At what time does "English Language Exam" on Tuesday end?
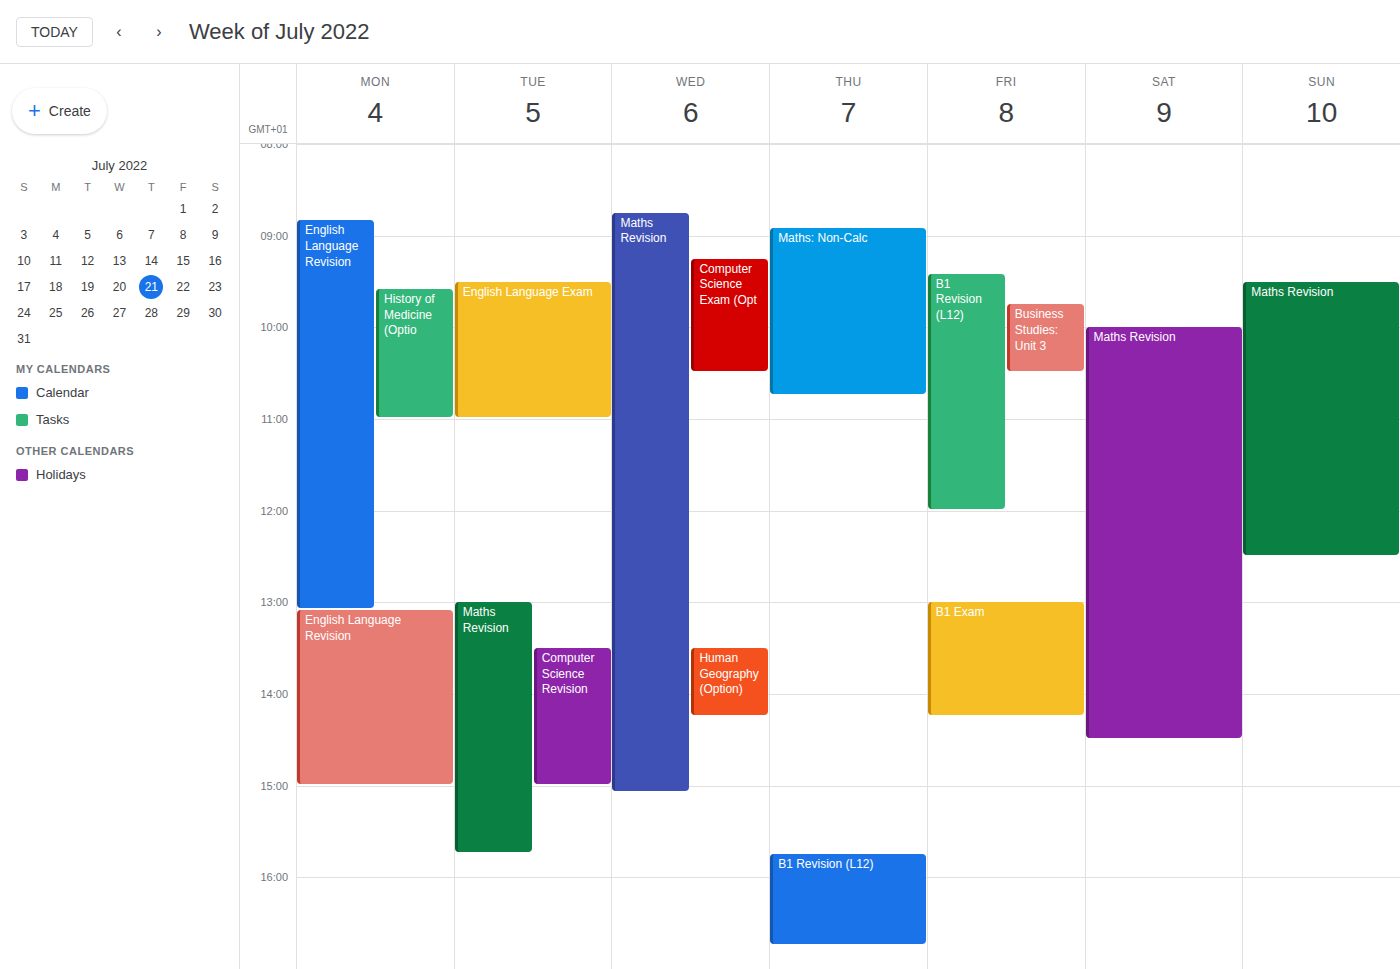
11:00 AM